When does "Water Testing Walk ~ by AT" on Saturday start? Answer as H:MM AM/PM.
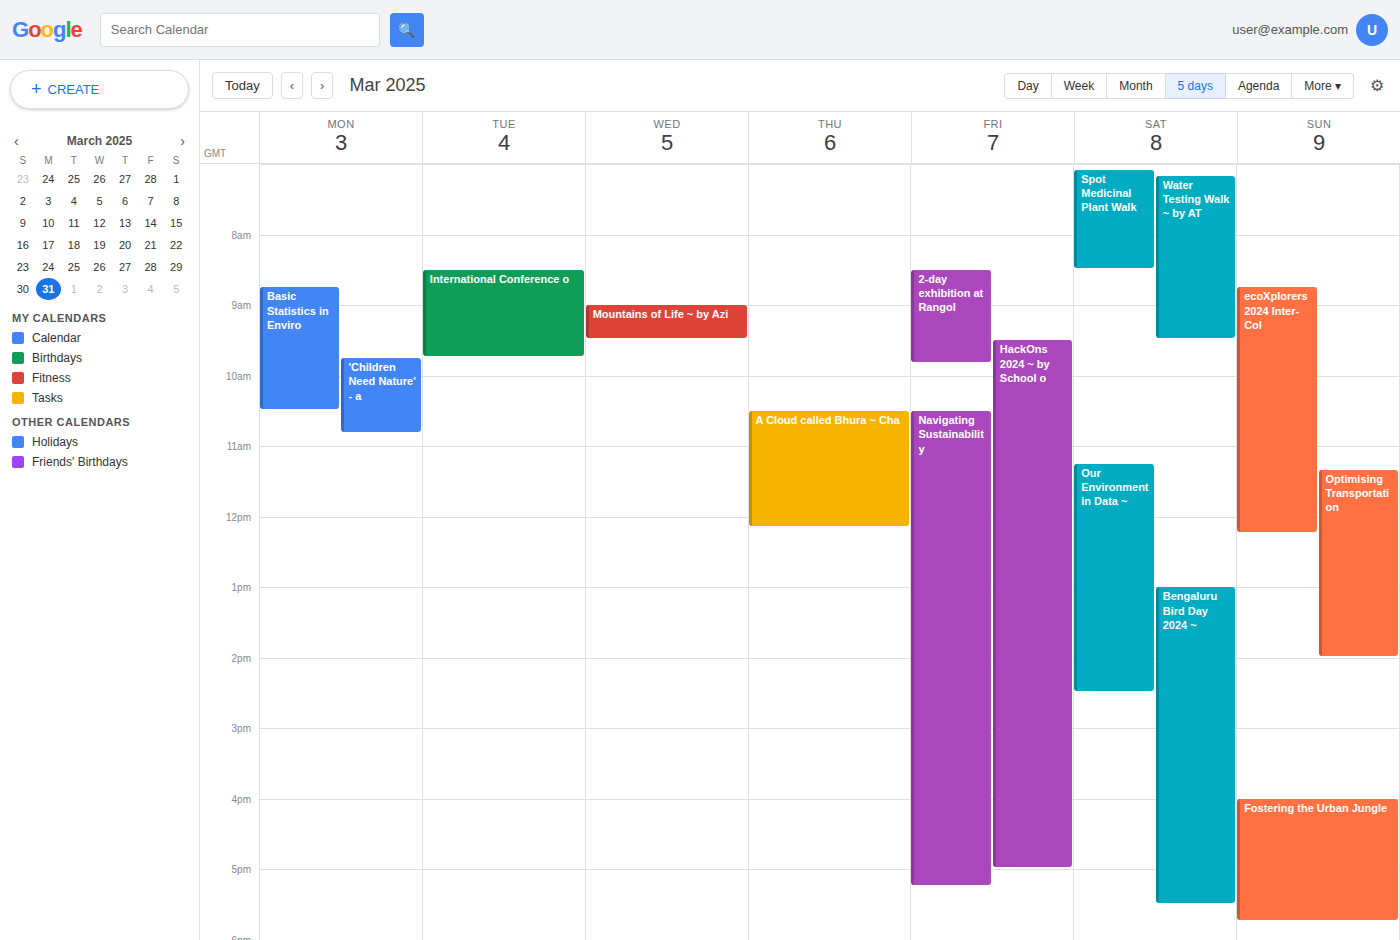
7:10 AM